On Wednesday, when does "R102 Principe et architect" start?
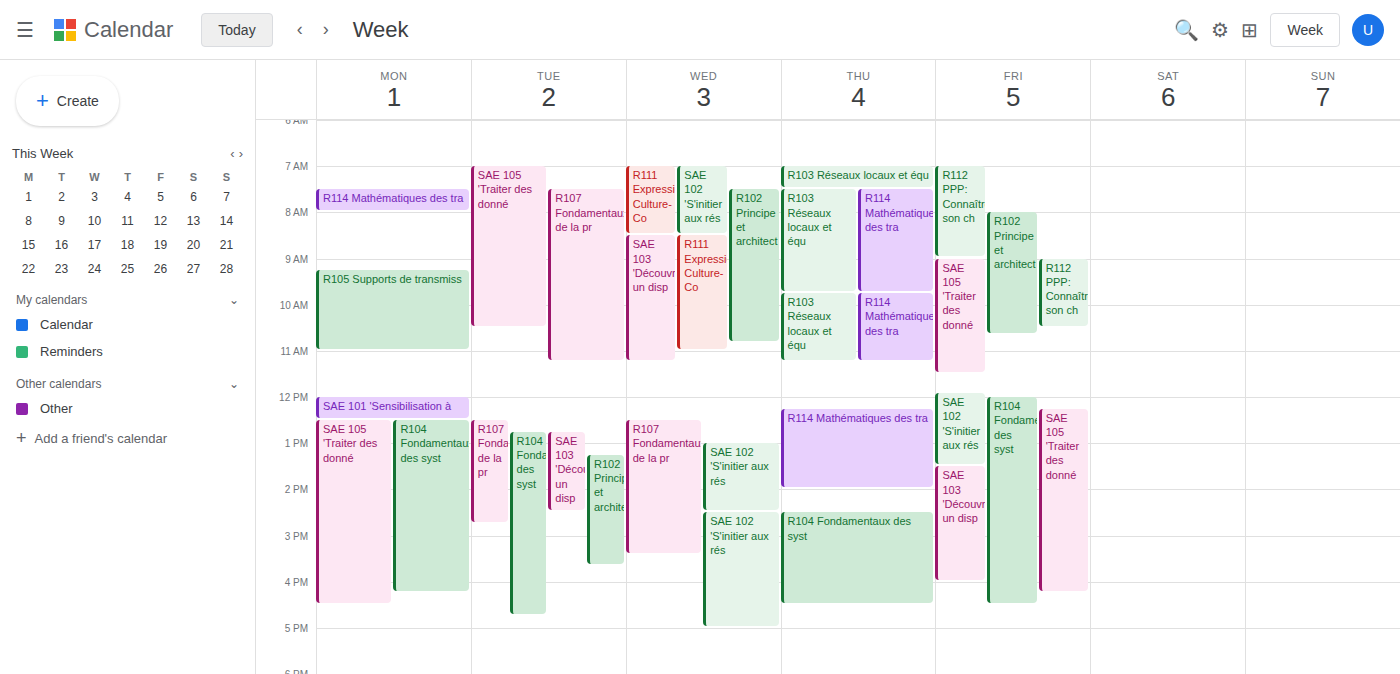
7:30 AM